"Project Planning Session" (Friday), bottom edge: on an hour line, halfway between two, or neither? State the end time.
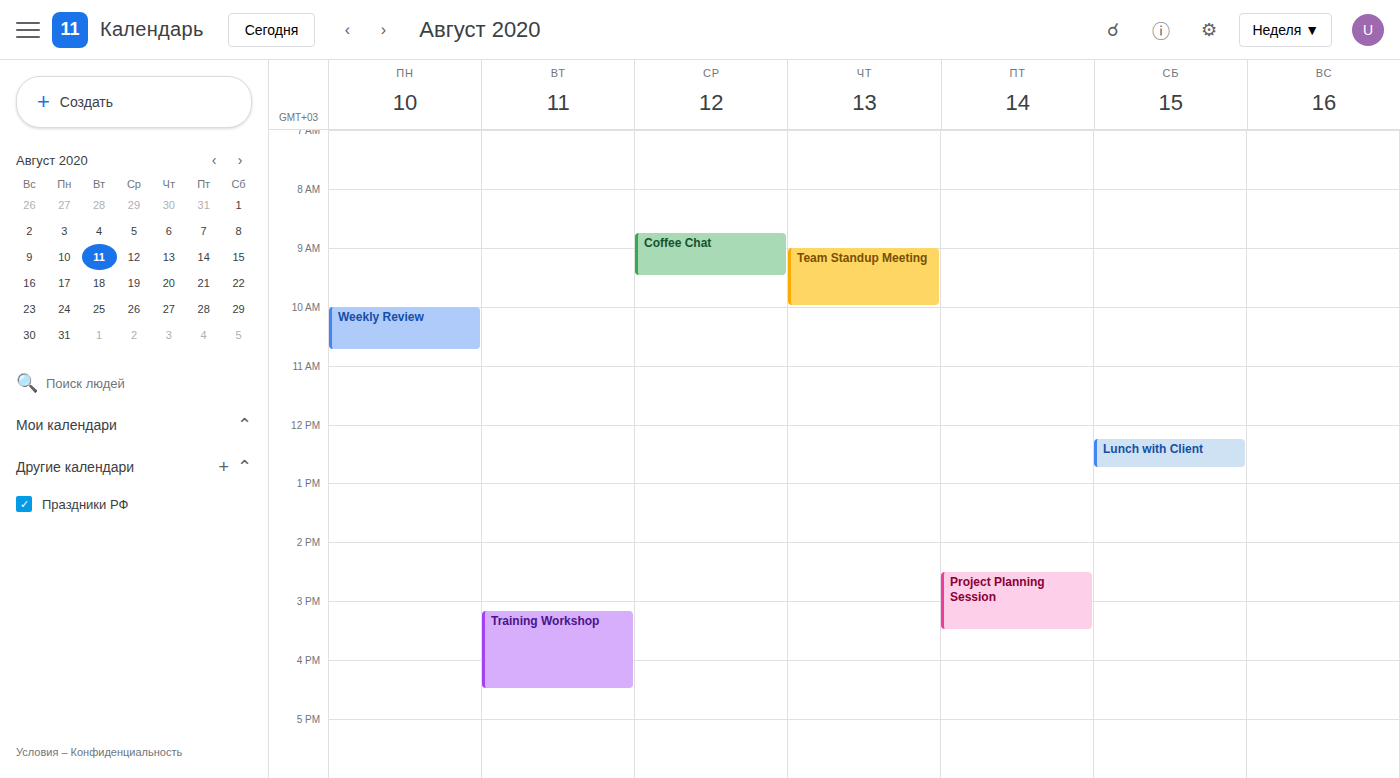
3:30 PM -- halfway between the 3 PM and 4 PM lines.